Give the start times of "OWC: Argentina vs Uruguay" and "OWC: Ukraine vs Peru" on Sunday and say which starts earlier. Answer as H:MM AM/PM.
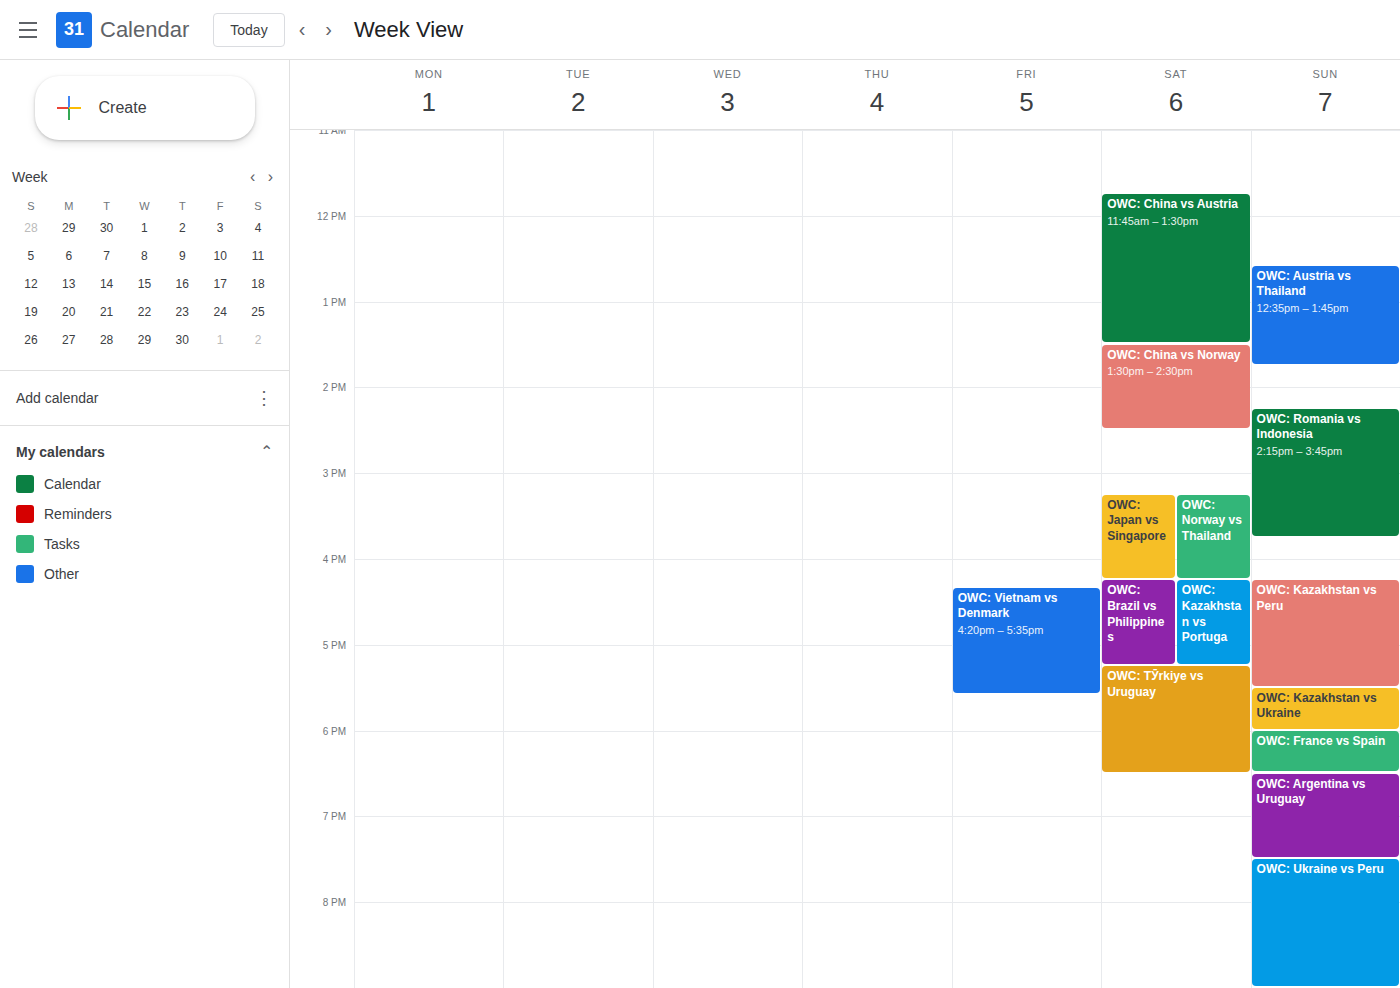
"OWC: Argentina vs Uruguay" 6:30 PM; "OWC: Ukraine vs Peru" 7:30 PM.